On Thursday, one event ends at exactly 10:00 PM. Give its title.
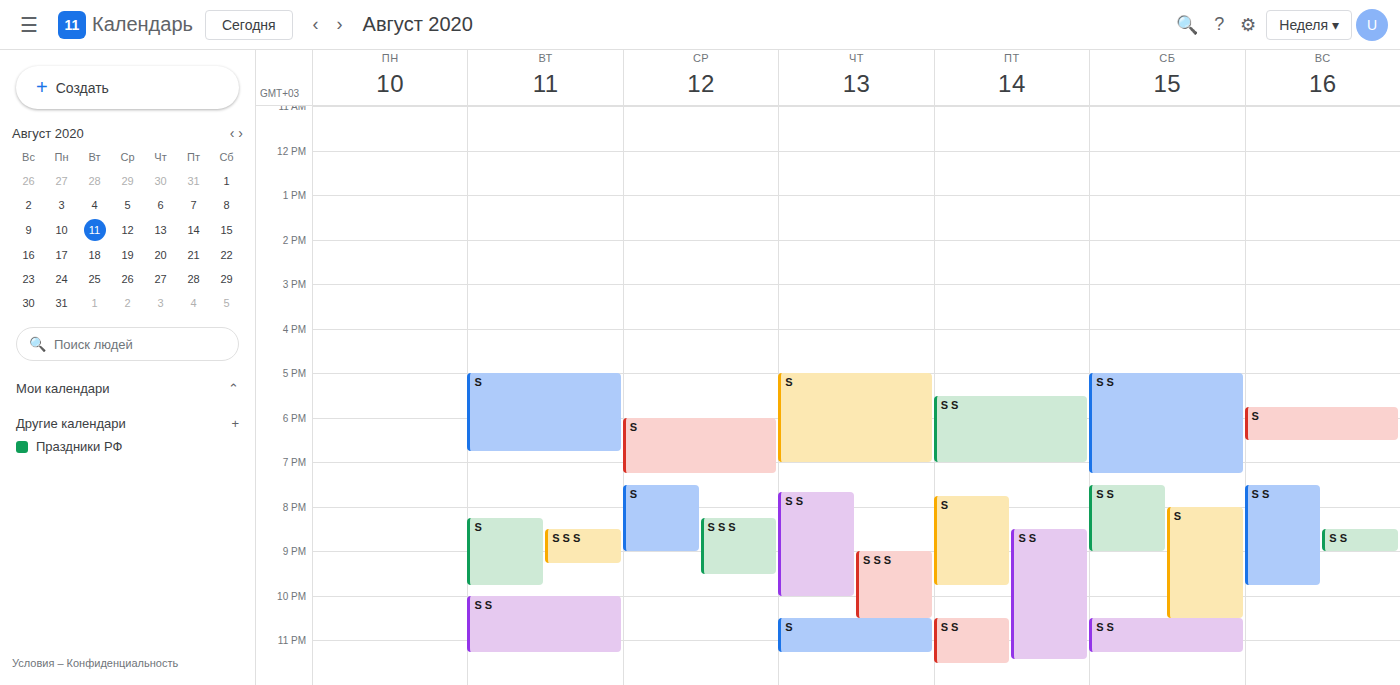
"S S"